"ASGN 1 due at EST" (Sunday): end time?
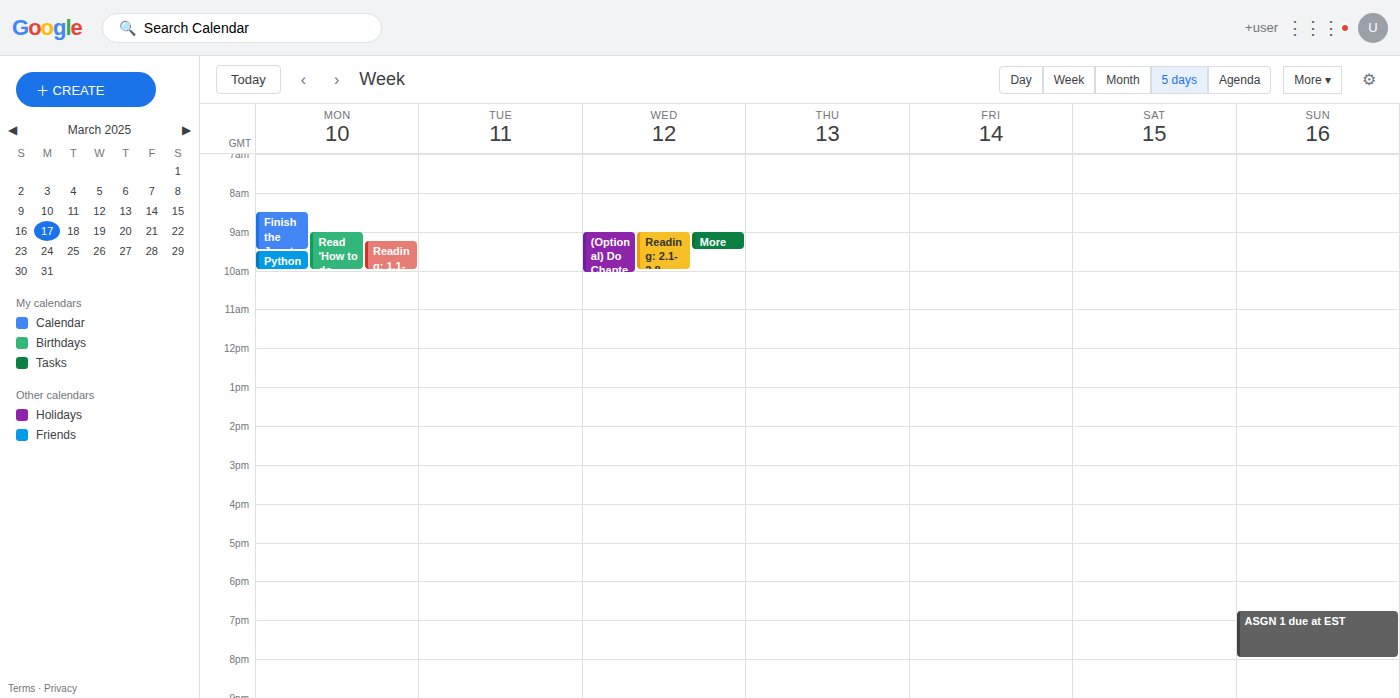
8:00 PM